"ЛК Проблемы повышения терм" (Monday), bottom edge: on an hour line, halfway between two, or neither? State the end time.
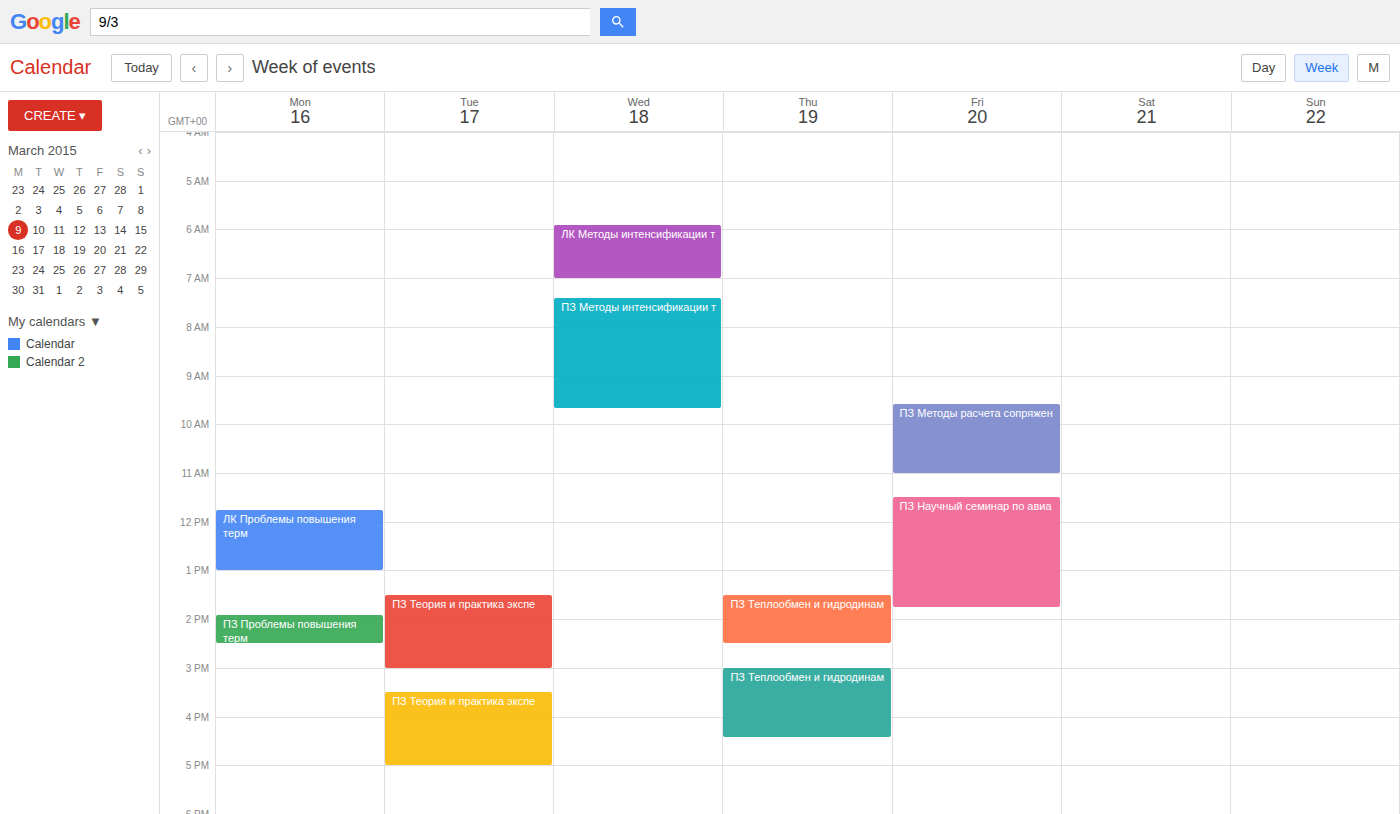
1:00 PM -- exactly on the 1 PM line.